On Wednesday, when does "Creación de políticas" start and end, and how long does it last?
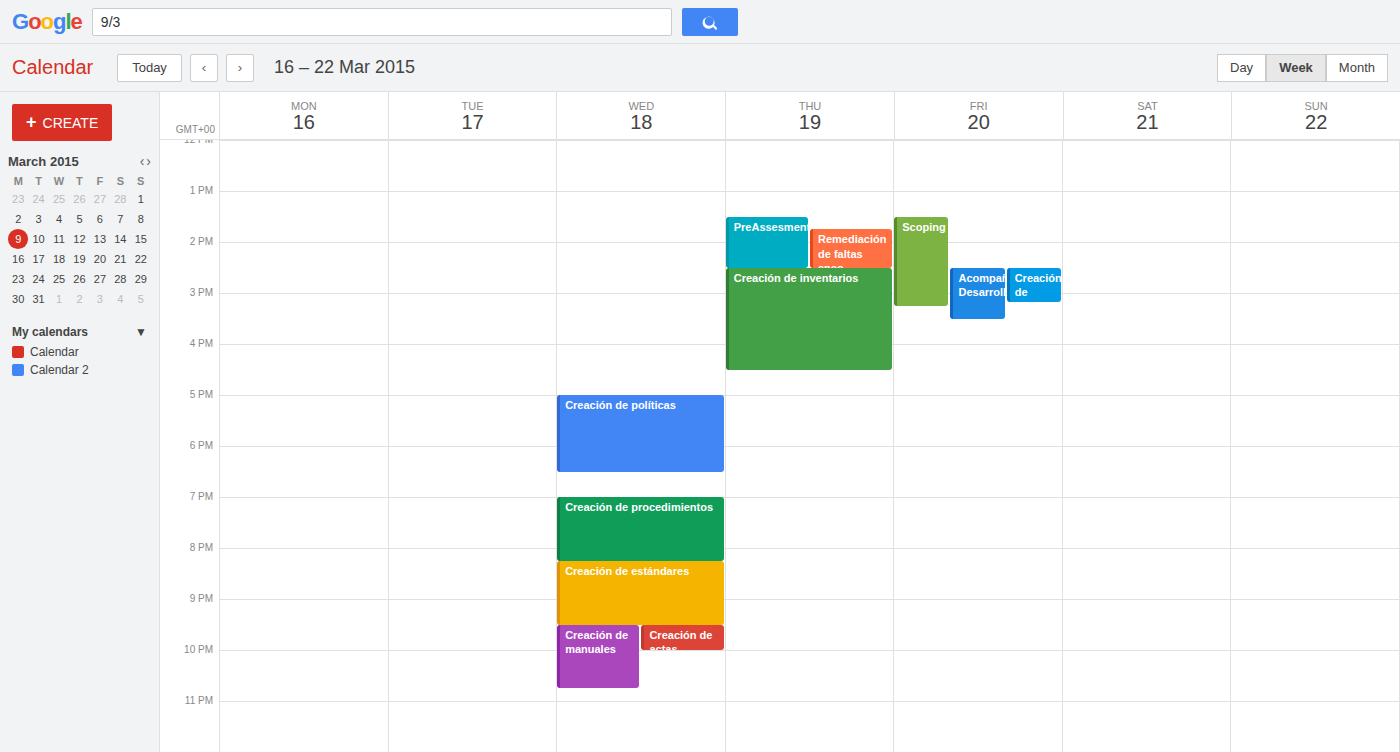
17:00 to 18:30, 1 hour 30 minutes